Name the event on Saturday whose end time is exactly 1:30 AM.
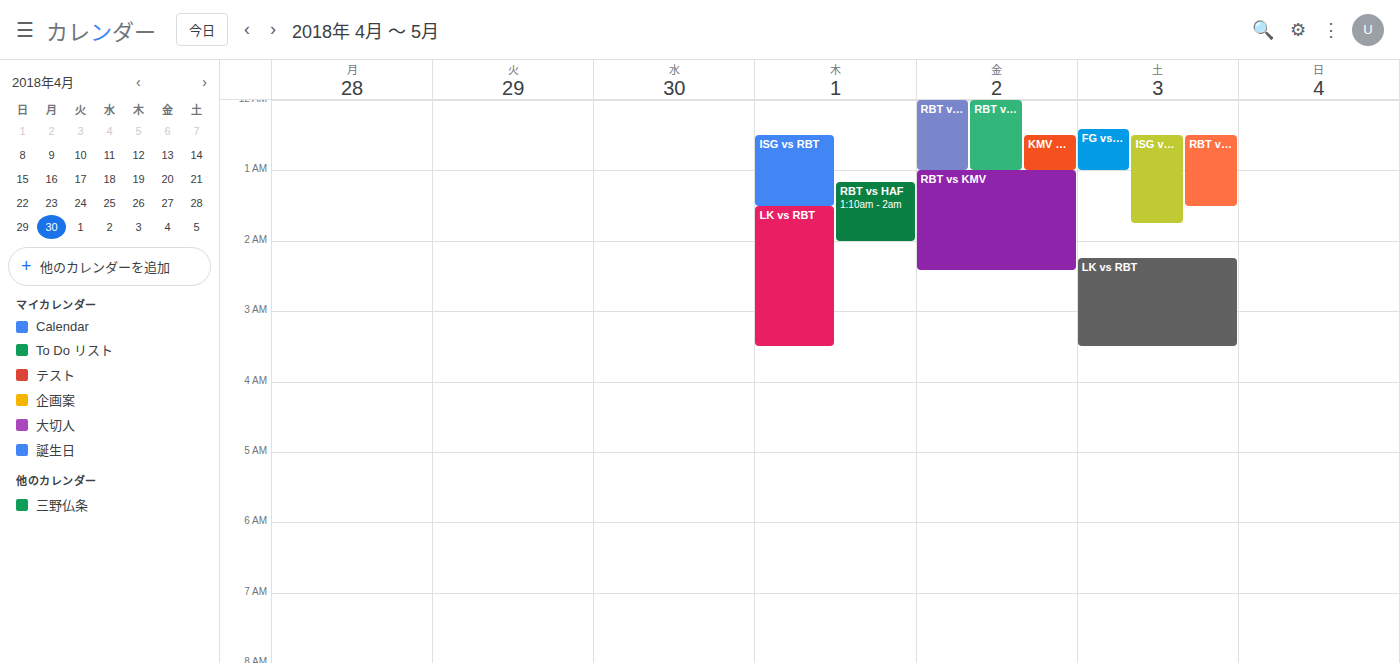
"RBT vs KMV"